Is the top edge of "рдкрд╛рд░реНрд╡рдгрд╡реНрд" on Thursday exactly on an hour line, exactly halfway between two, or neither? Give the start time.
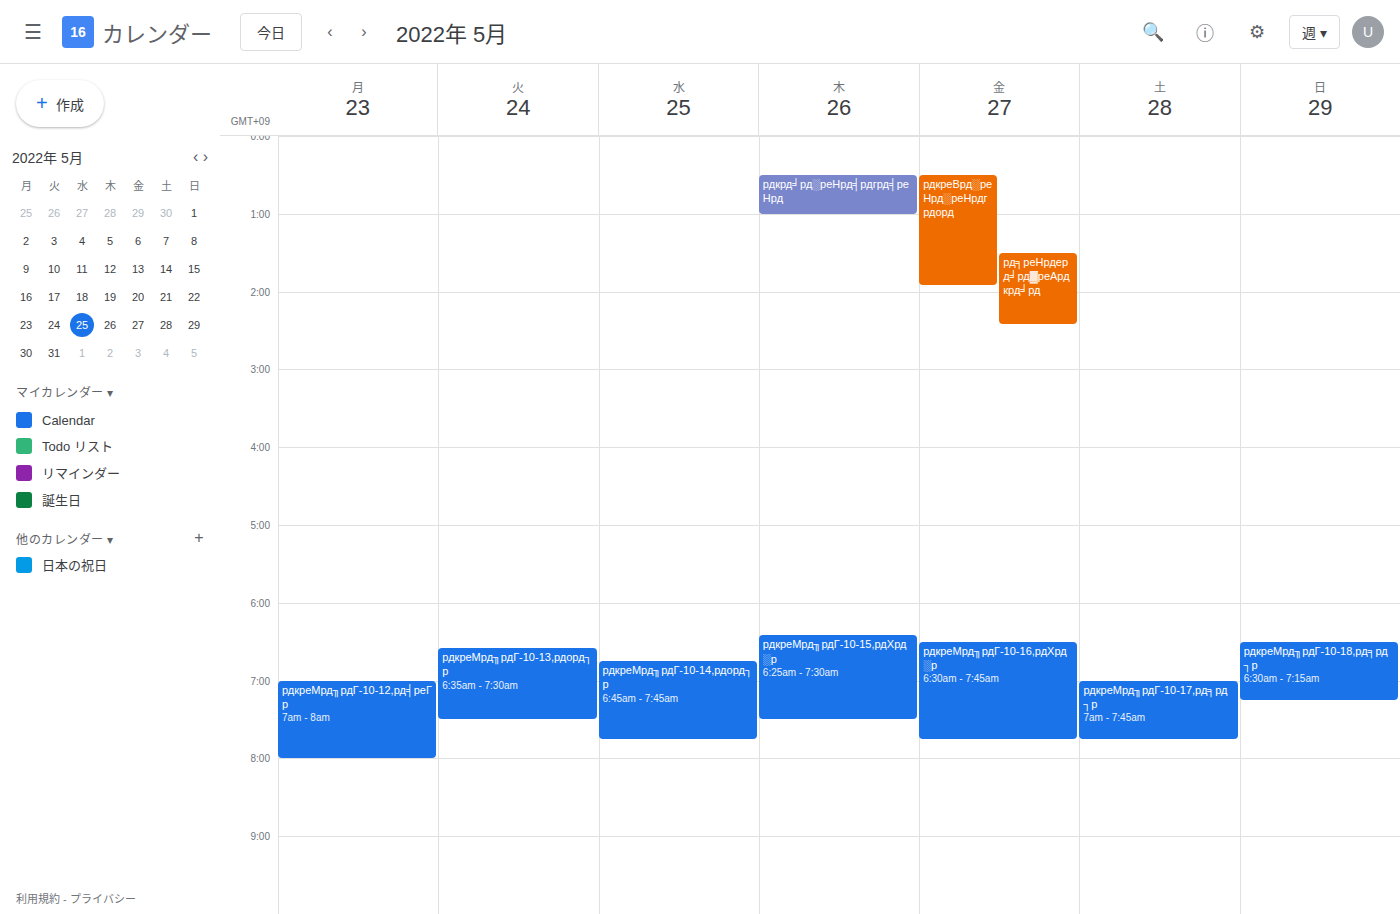
12:30 AM -- halfway between the 12 AM and 1 AM lines.